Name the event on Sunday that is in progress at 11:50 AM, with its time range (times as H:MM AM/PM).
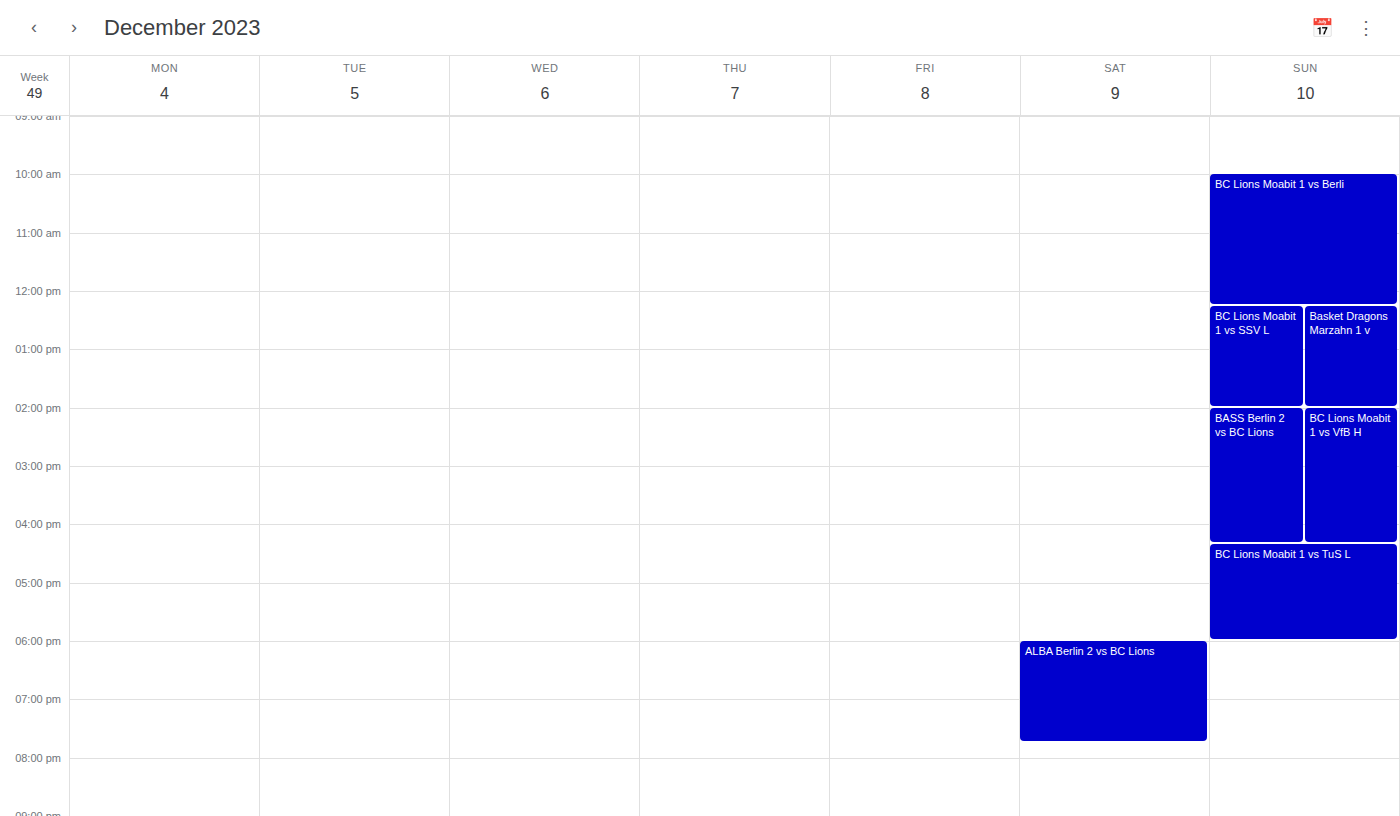
"BC Lions Moabit 1 vs Berli", 10:00 AM to 12:15 PM